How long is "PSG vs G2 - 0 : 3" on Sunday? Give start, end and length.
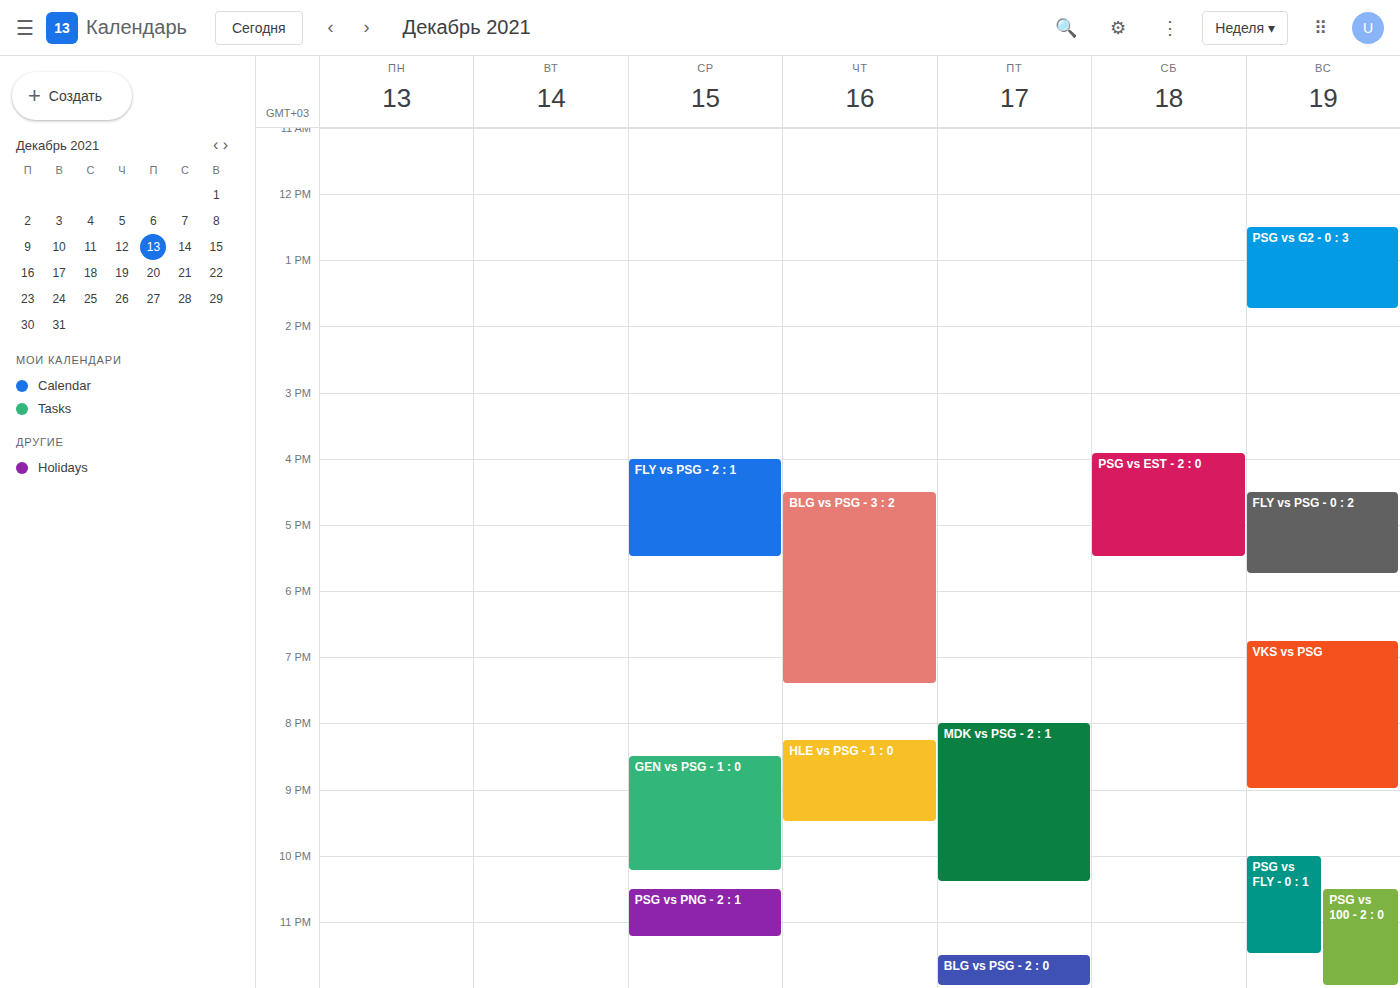
12:30 PM to 1:45 PM, 1 hour 15 minutes